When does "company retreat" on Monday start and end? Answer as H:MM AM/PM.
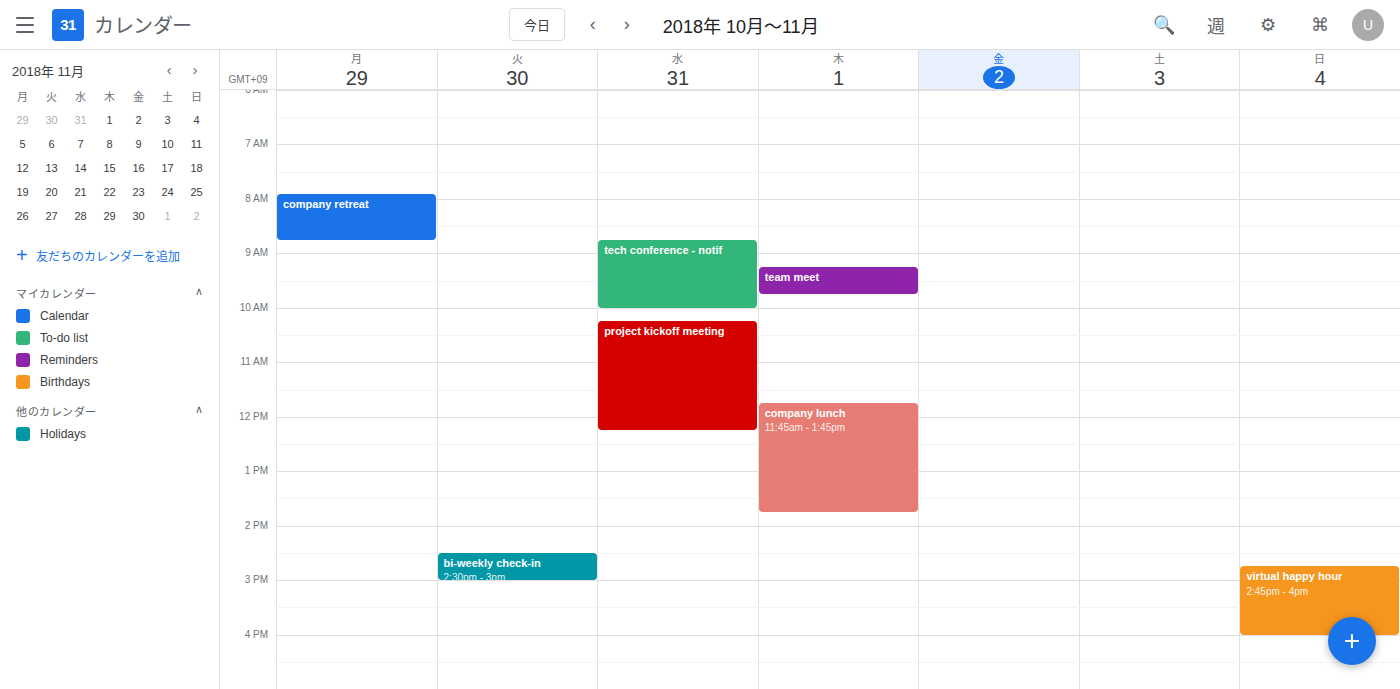
7:55 AM to 8:45 AM